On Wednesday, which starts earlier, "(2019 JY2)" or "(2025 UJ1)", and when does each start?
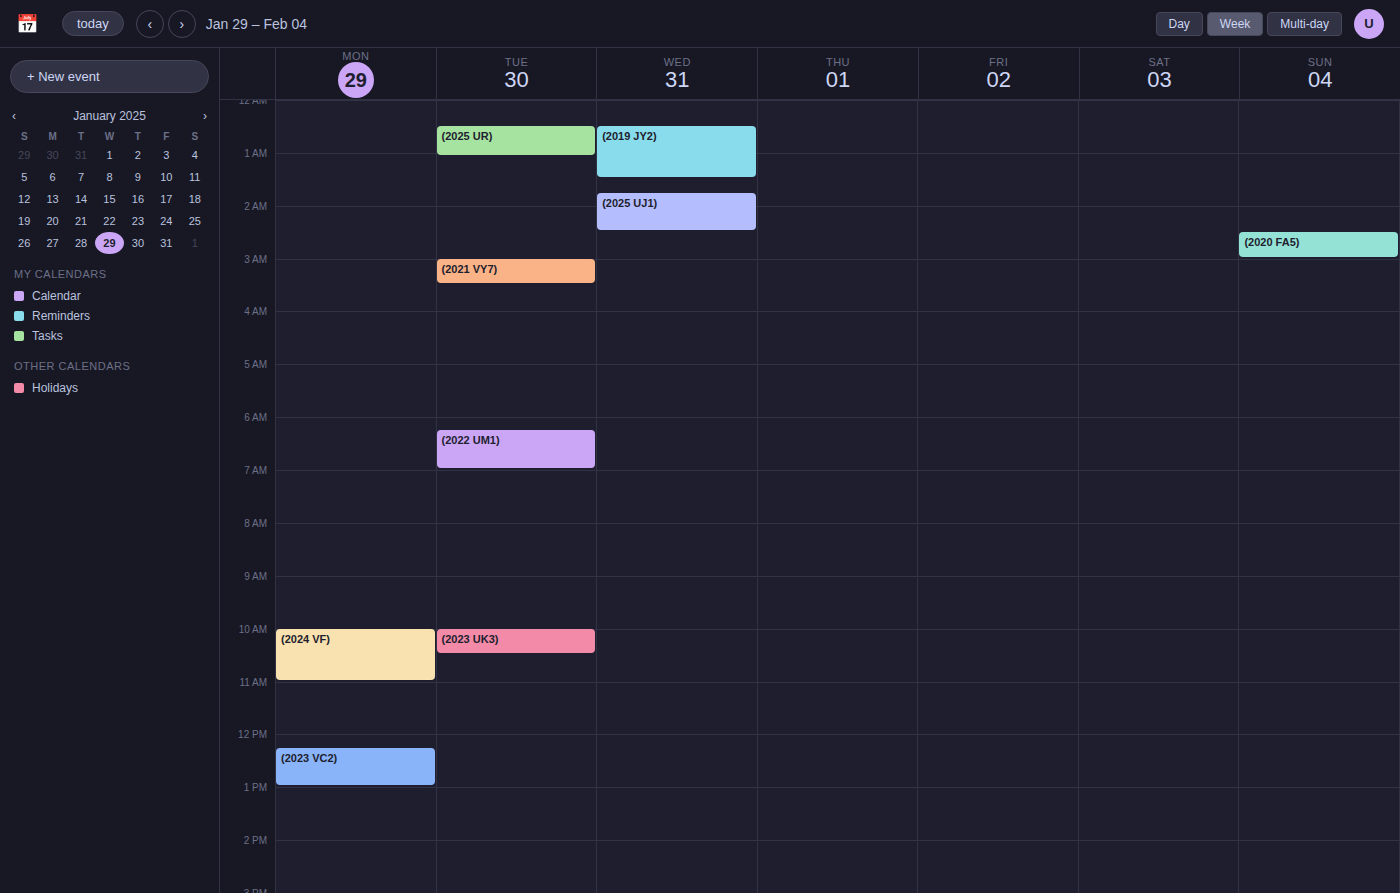
"(2019 JY2)" 12:30 AM; "(2025 UJ1)" 1:45 AM.